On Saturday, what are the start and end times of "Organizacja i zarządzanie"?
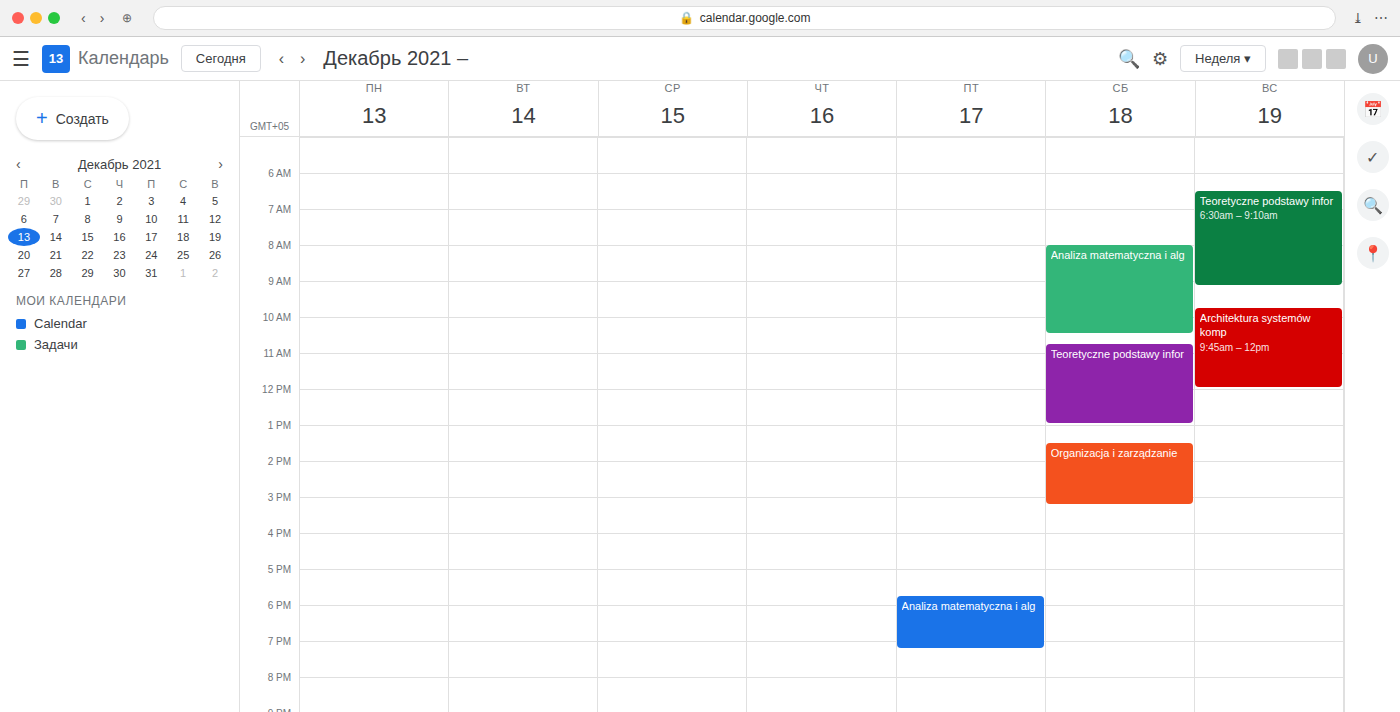
1:30 PM to 3:15 PM